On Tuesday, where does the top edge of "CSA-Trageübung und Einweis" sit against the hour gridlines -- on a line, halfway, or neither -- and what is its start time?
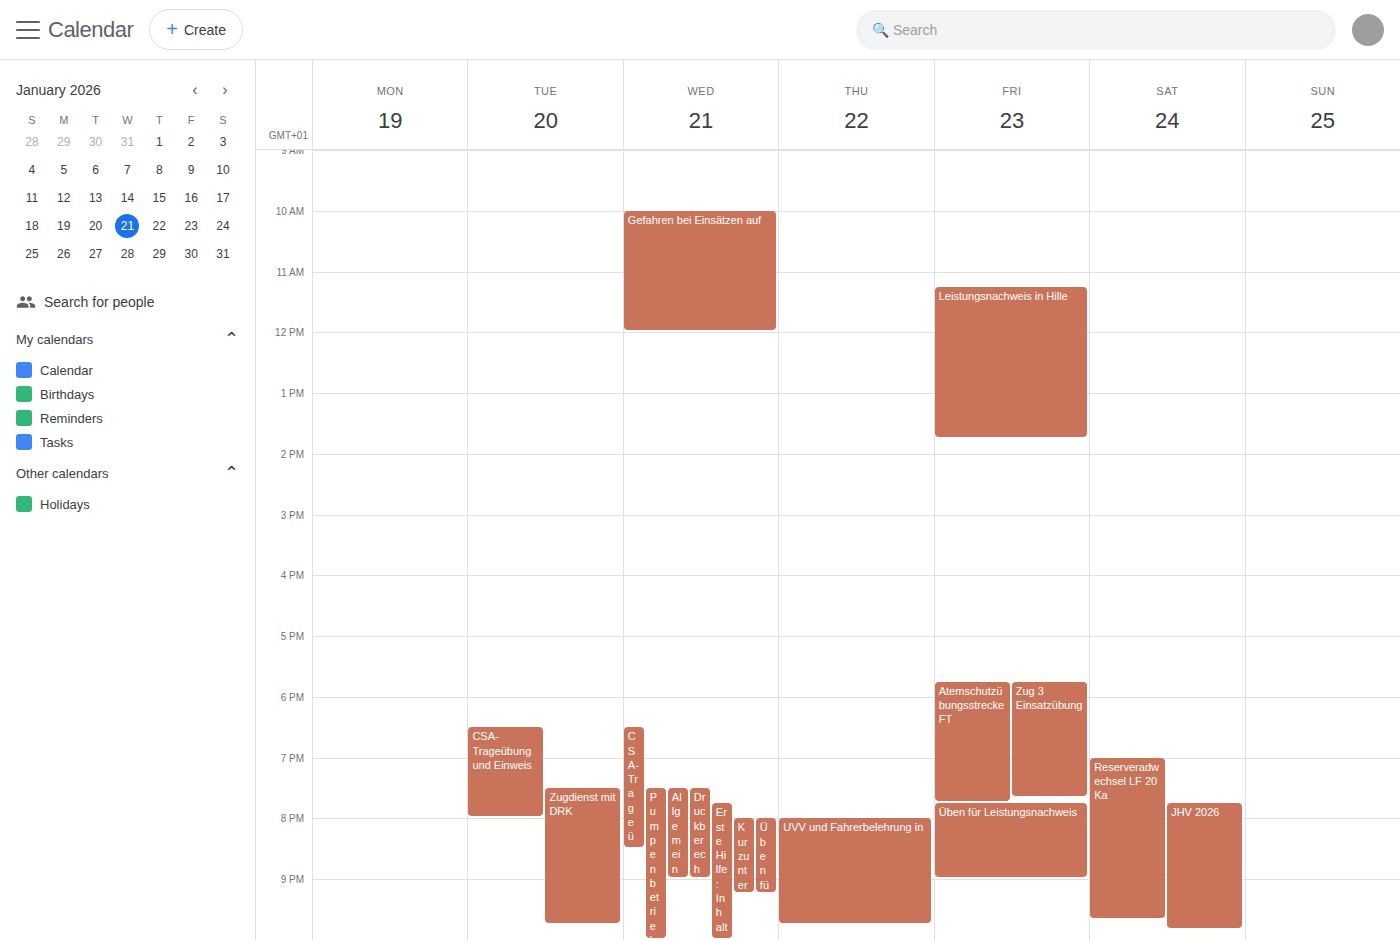
6:30 PM -- halfway between the 6 PM and 7 PM lines.